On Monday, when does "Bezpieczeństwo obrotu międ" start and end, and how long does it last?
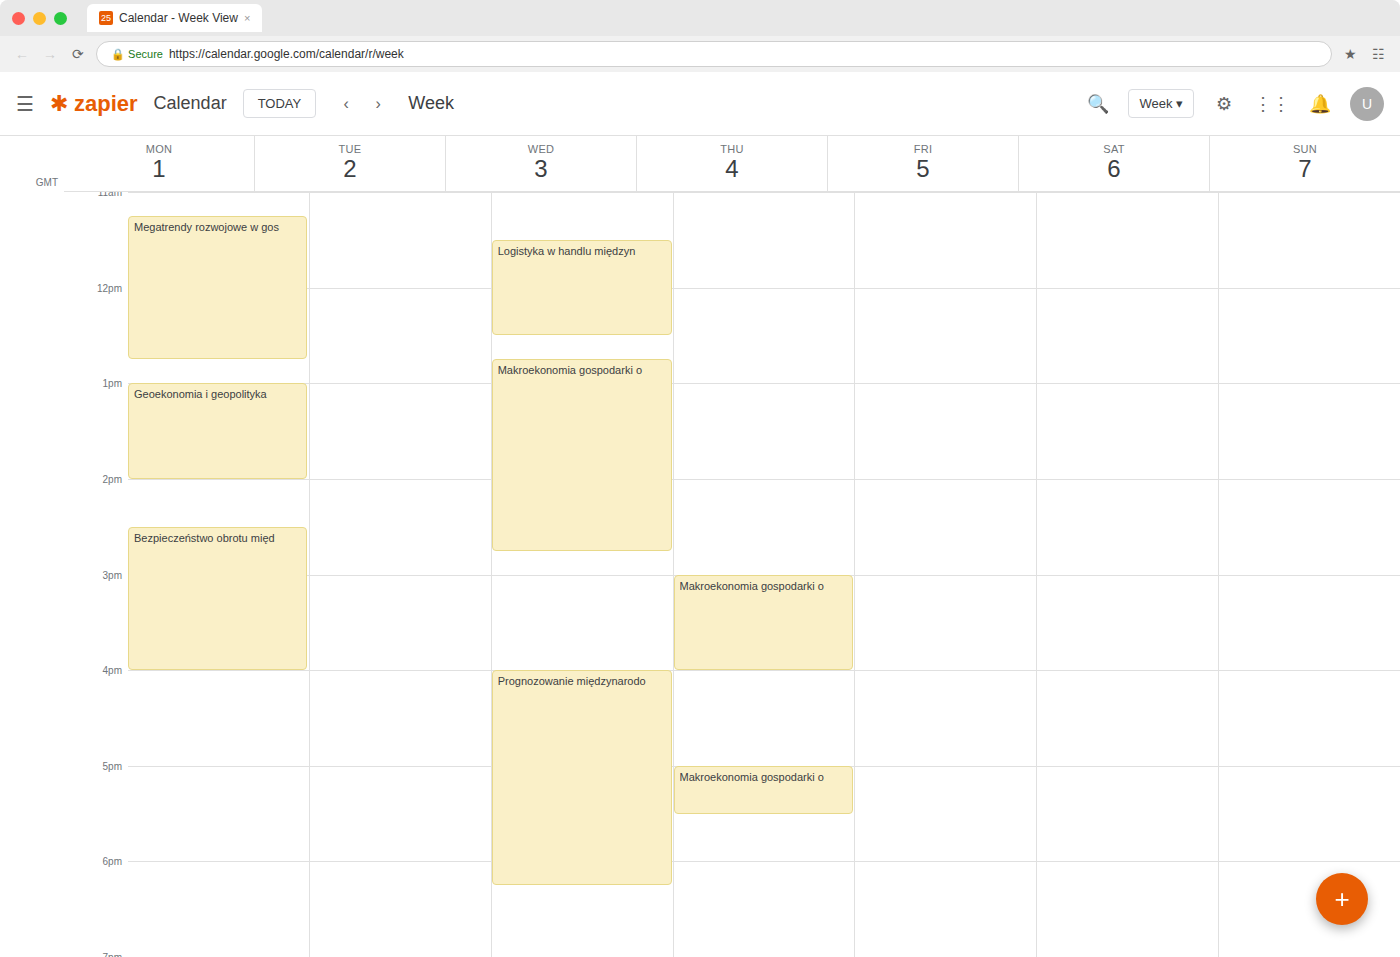
2:30 PM to 4:00 PM, 1 hour 30 minutes